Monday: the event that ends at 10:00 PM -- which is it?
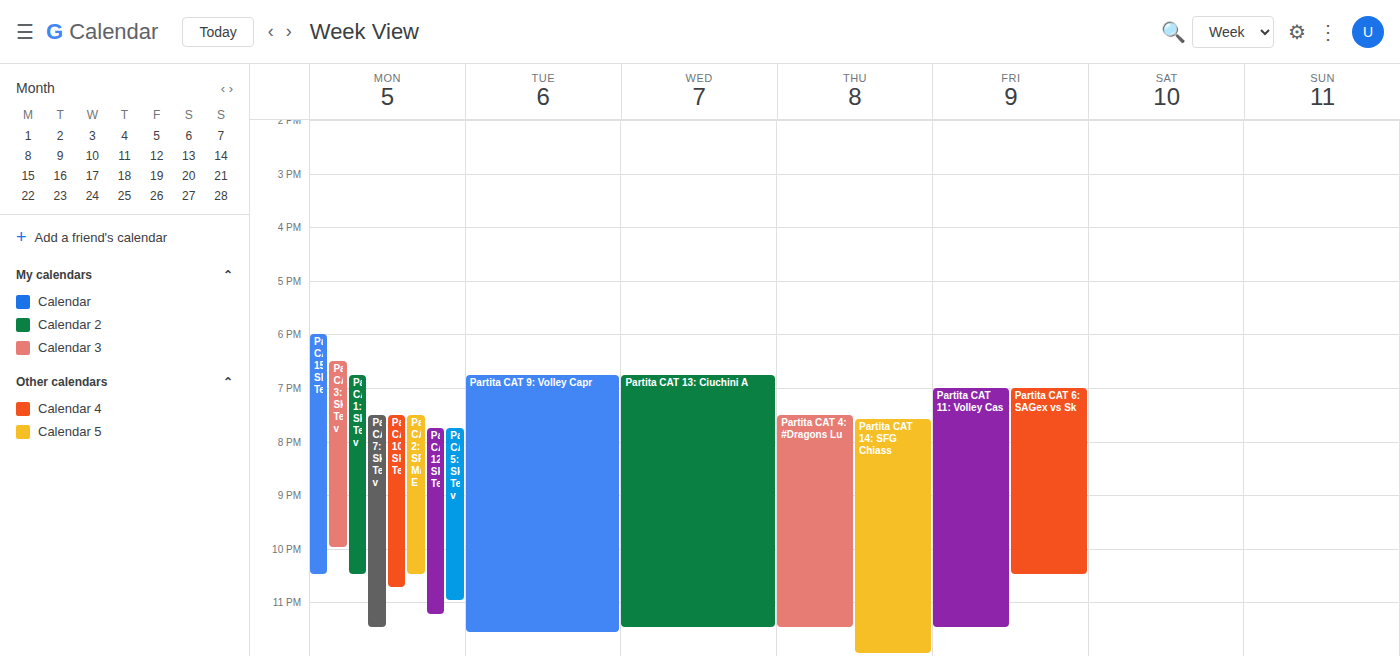
"Partita CAT 3: Skål Team v"